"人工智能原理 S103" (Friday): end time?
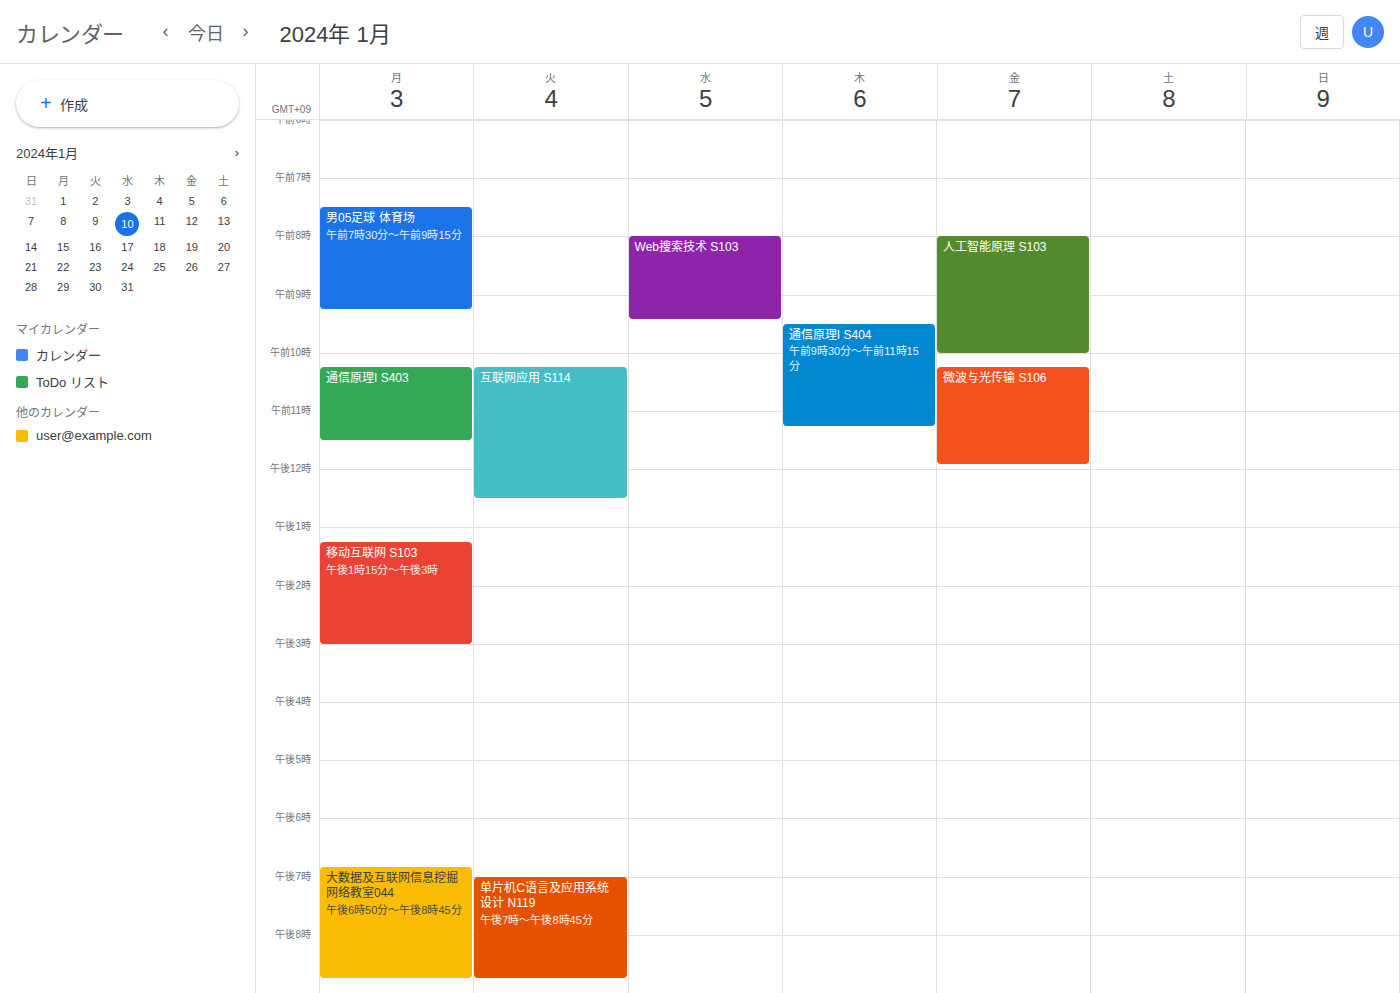
10:00 AM